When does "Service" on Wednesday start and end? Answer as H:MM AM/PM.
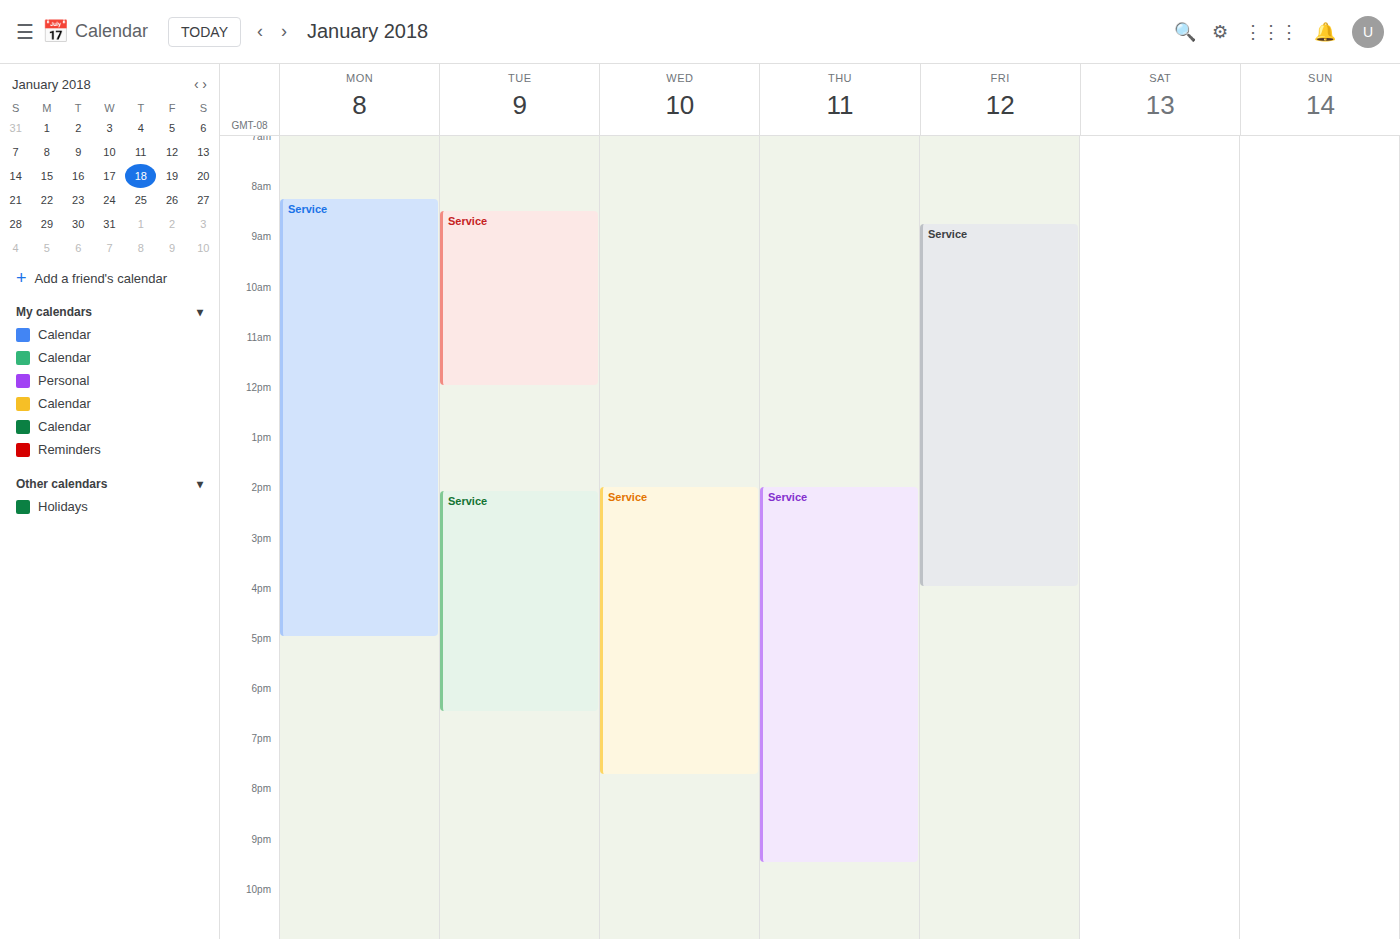
2:00 PM to 7:45 PM